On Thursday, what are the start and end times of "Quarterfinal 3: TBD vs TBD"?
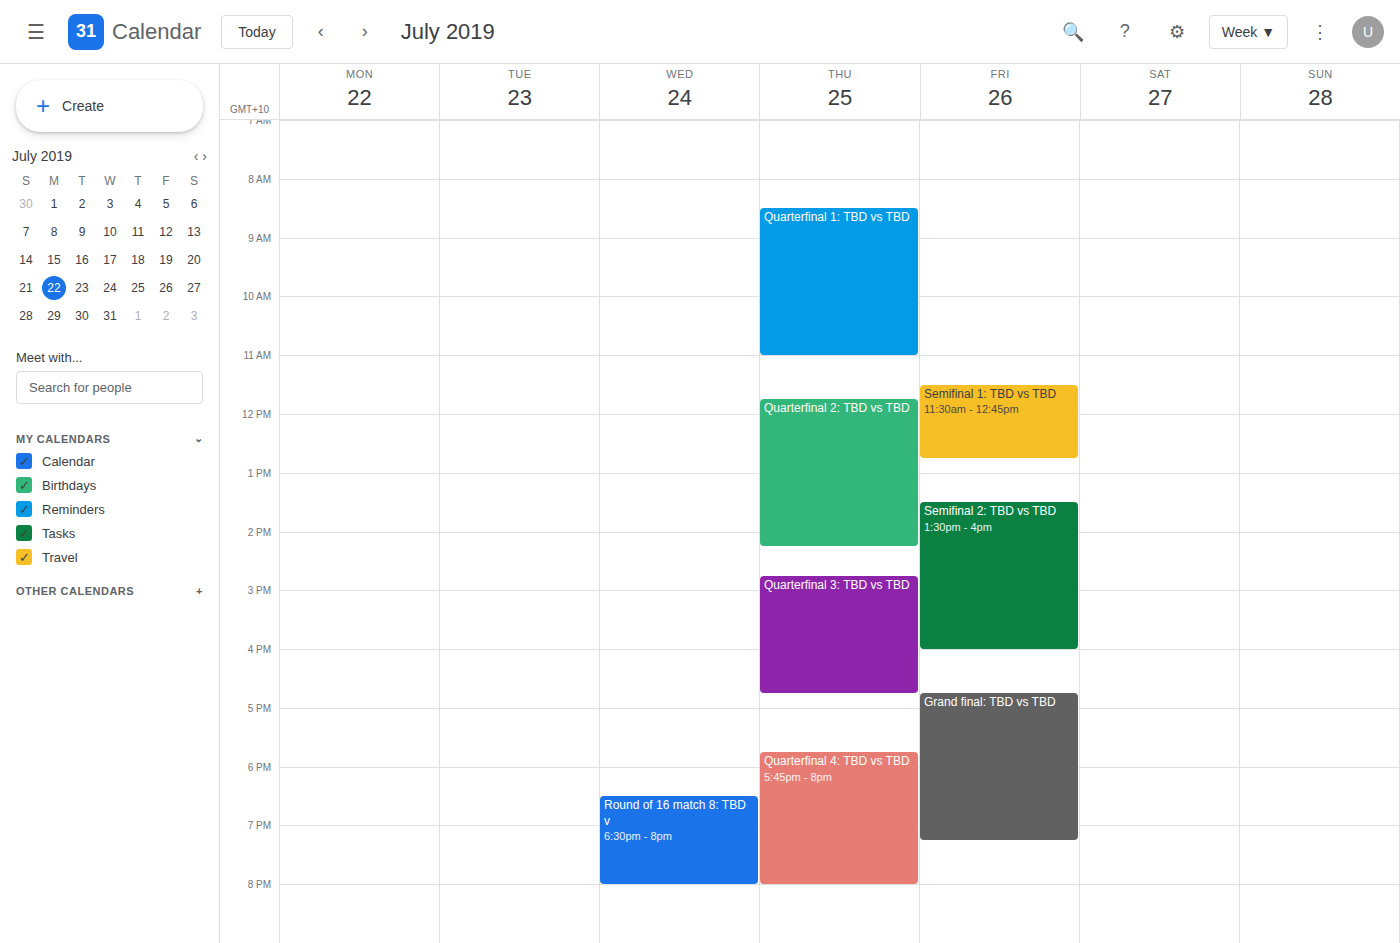
2:45 PM to 4:45 PM